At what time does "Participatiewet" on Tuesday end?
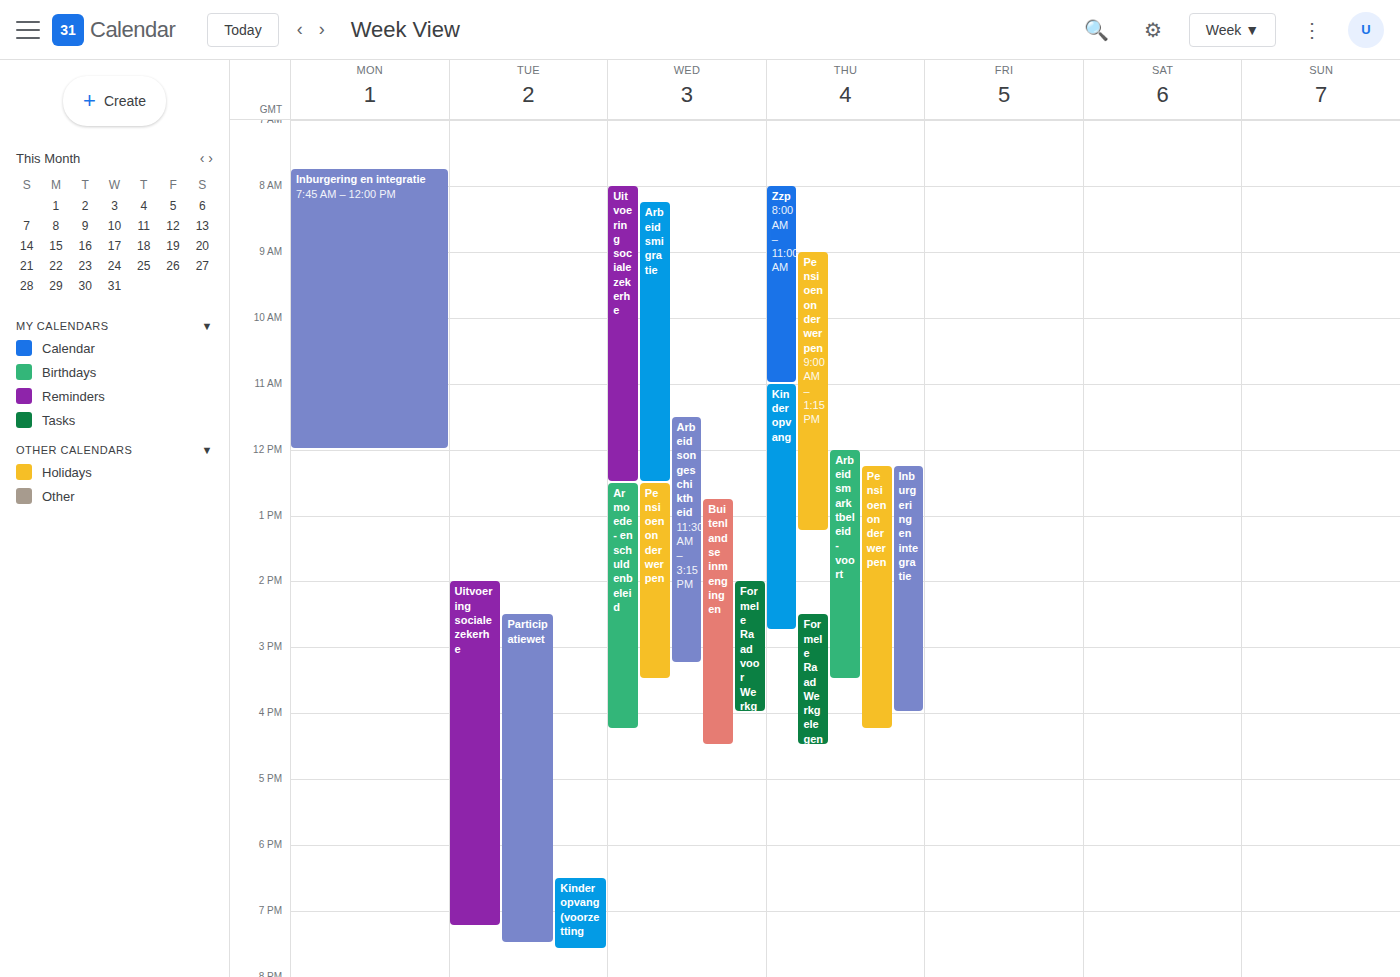
7:30 PM